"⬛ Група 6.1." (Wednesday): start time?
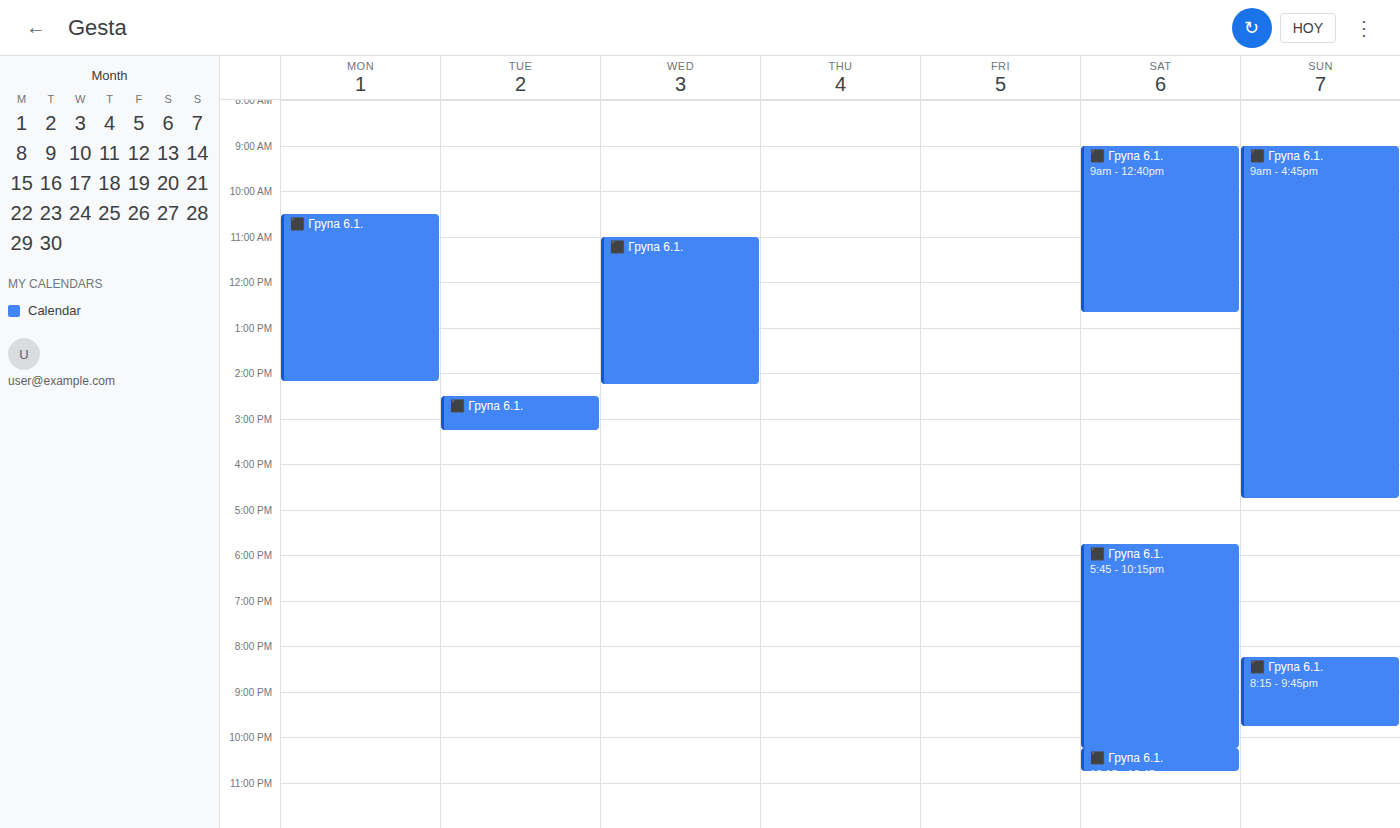
11:00 AM